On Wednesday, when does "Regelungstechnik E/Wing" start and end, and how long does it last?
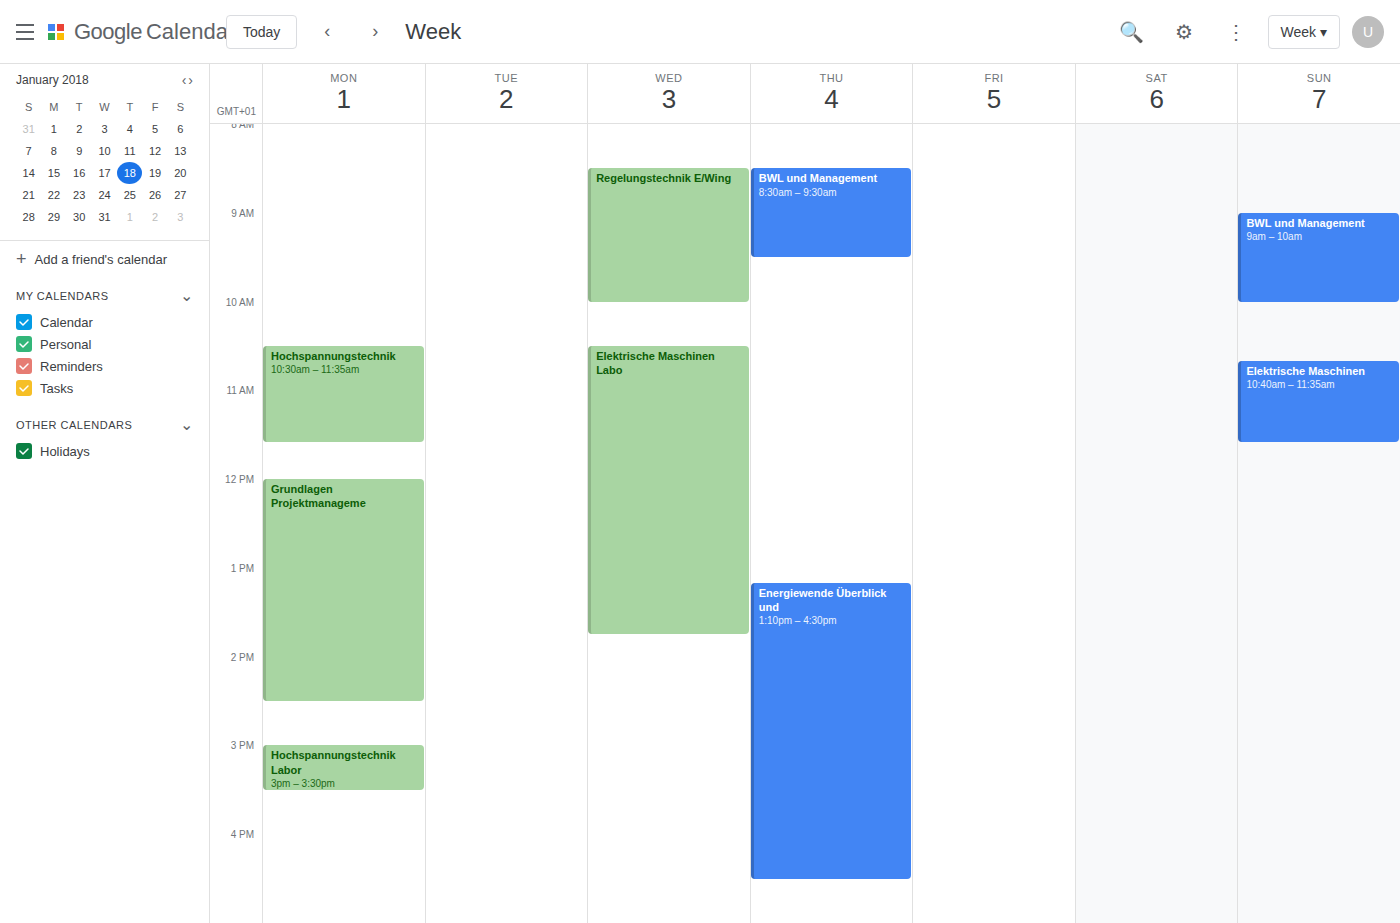
8:30 AM to 10:00 AM, 1 hour 30 minutes